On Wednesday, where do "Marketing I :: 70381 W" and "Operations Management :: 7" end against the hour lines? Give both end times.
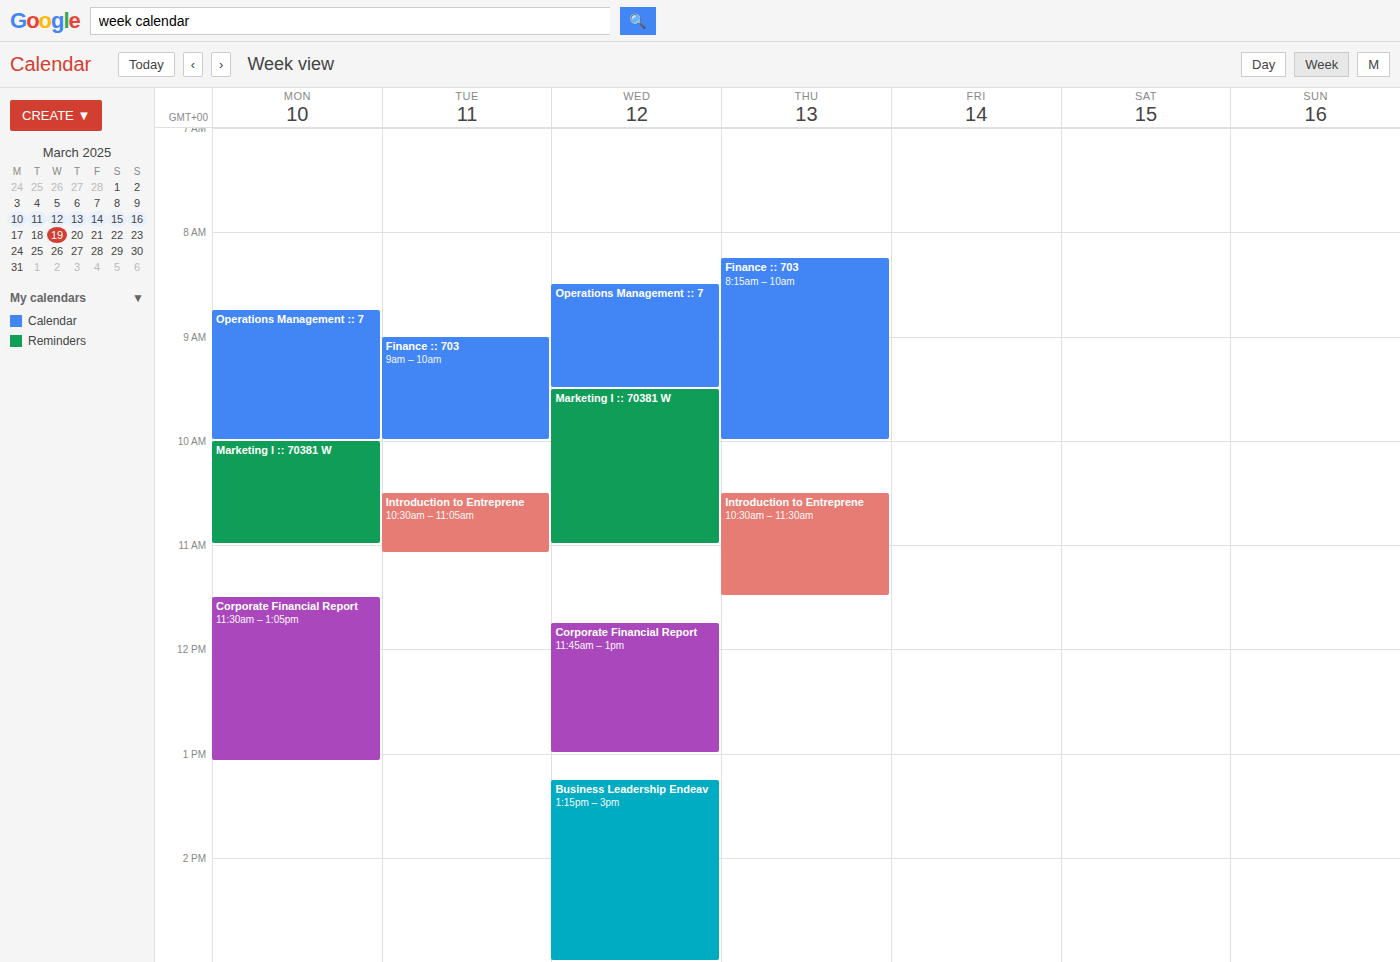
"Marketing I :: 70381 W": 11:00 AM, exactly on the 11 AM line. "Operations Management :: 7": 9:30 AM, halfway between the 9 AM and 10 AM lines.